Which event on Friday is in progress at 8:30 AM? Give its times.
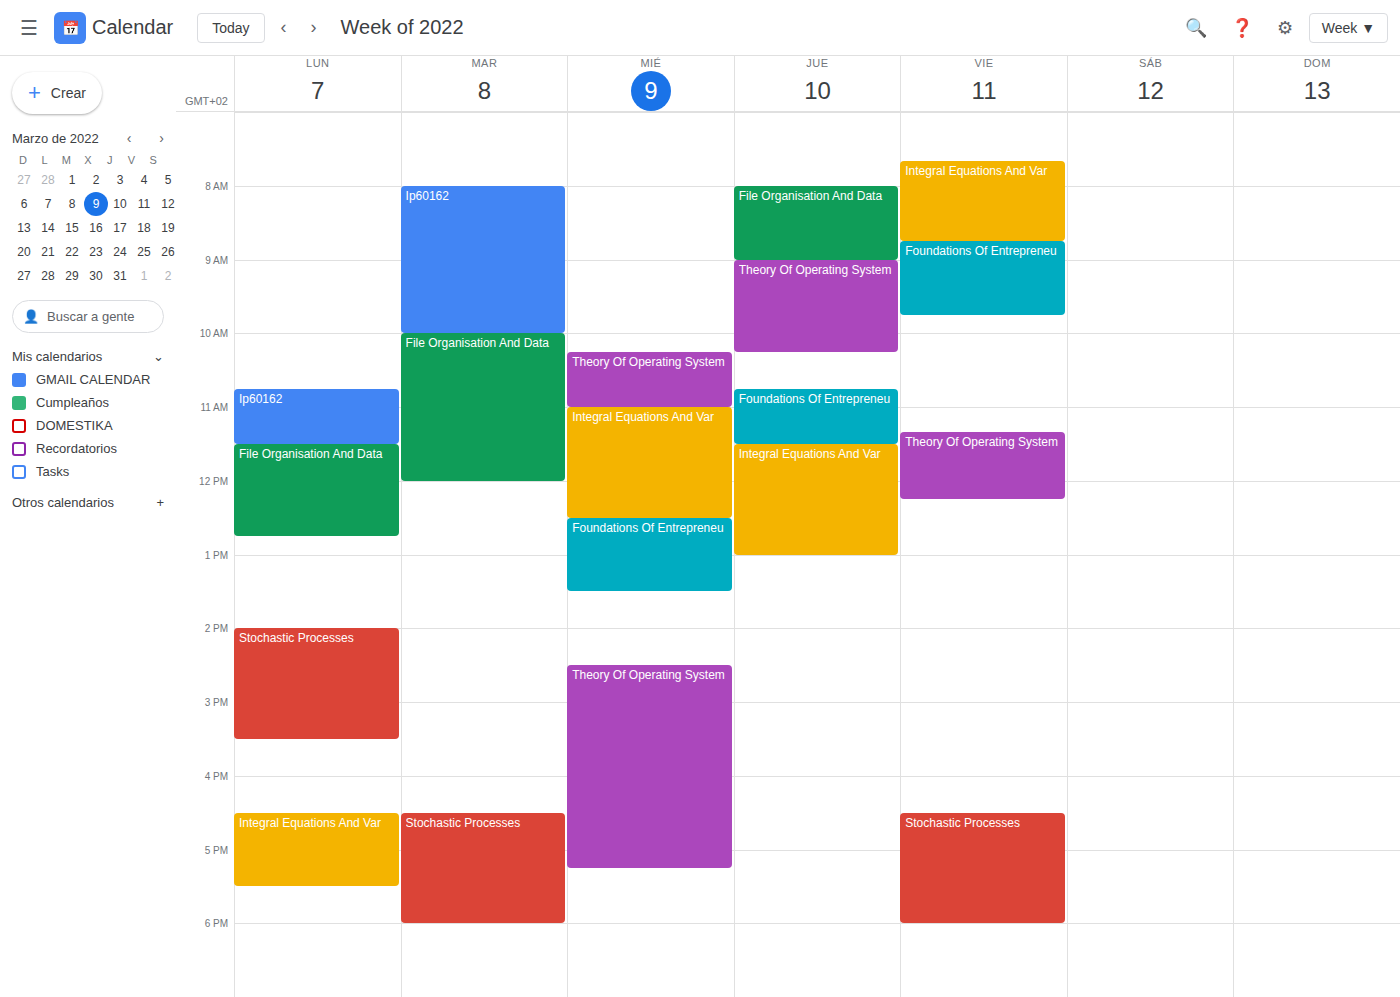
"Integral Equations And Var", 7:40 AM to 8:45 AM